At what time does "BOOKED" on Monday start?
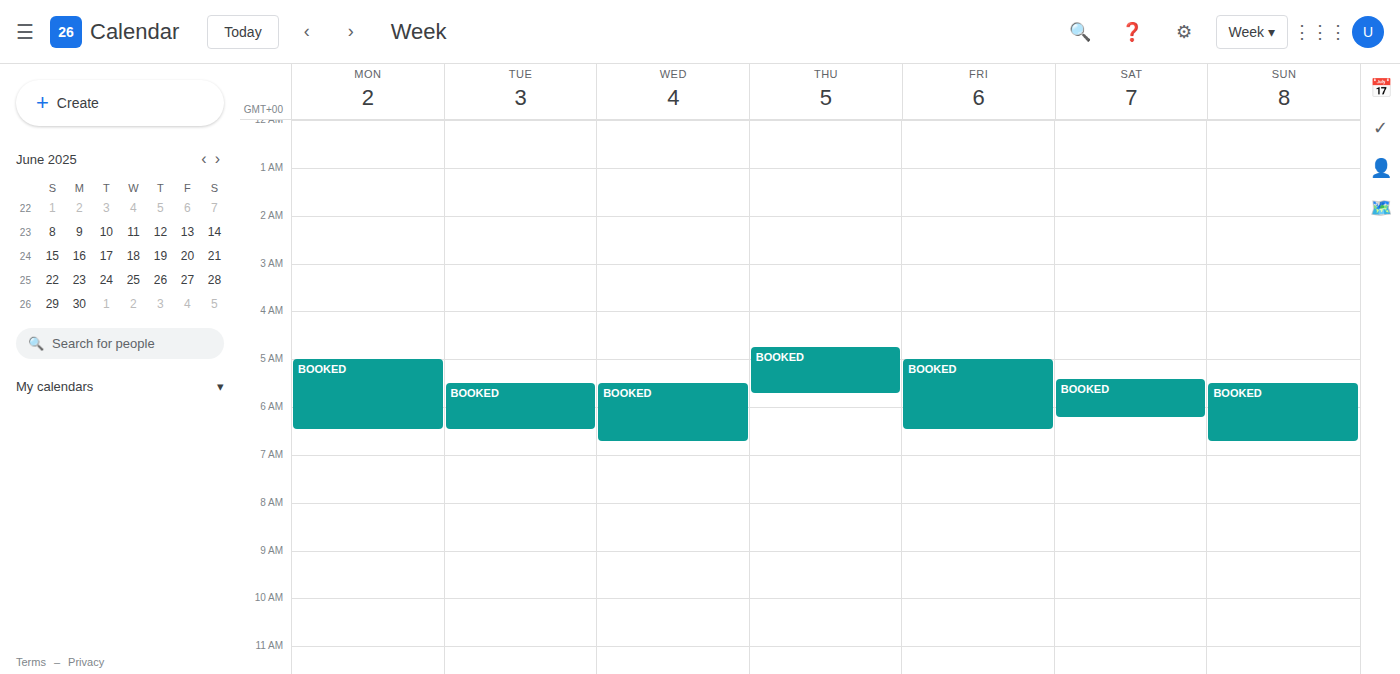
05:00